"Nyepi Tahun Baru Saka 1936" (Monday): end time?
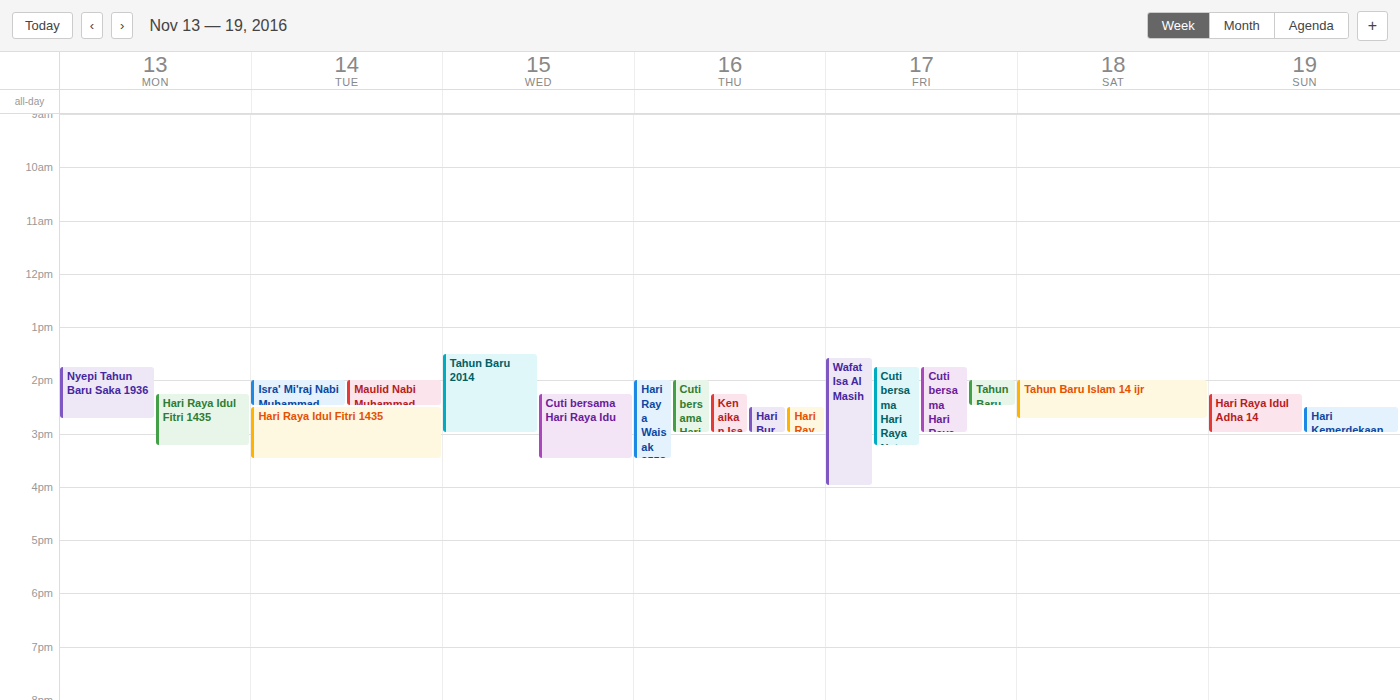
2:45 PM